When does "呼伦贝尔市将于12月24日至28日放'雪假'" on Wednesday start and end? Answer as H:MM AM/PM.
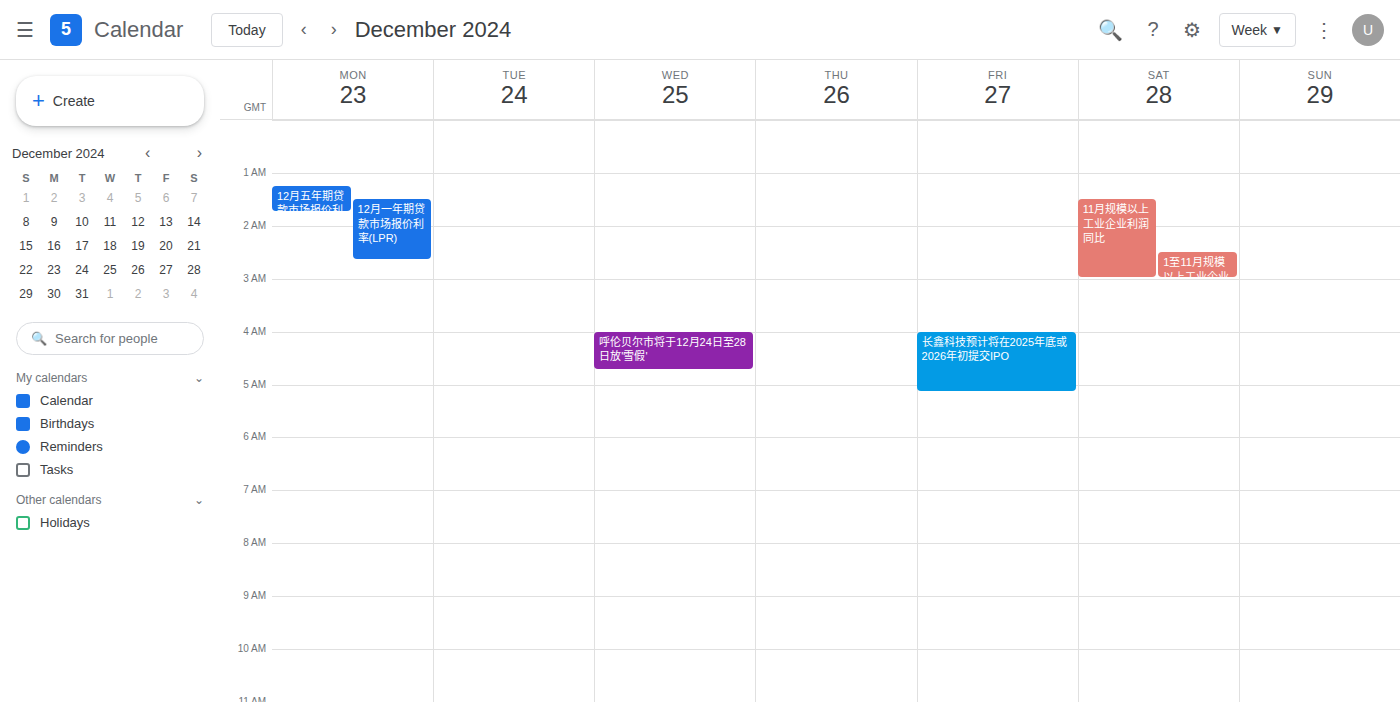
4:00 AM to 4:45 AM